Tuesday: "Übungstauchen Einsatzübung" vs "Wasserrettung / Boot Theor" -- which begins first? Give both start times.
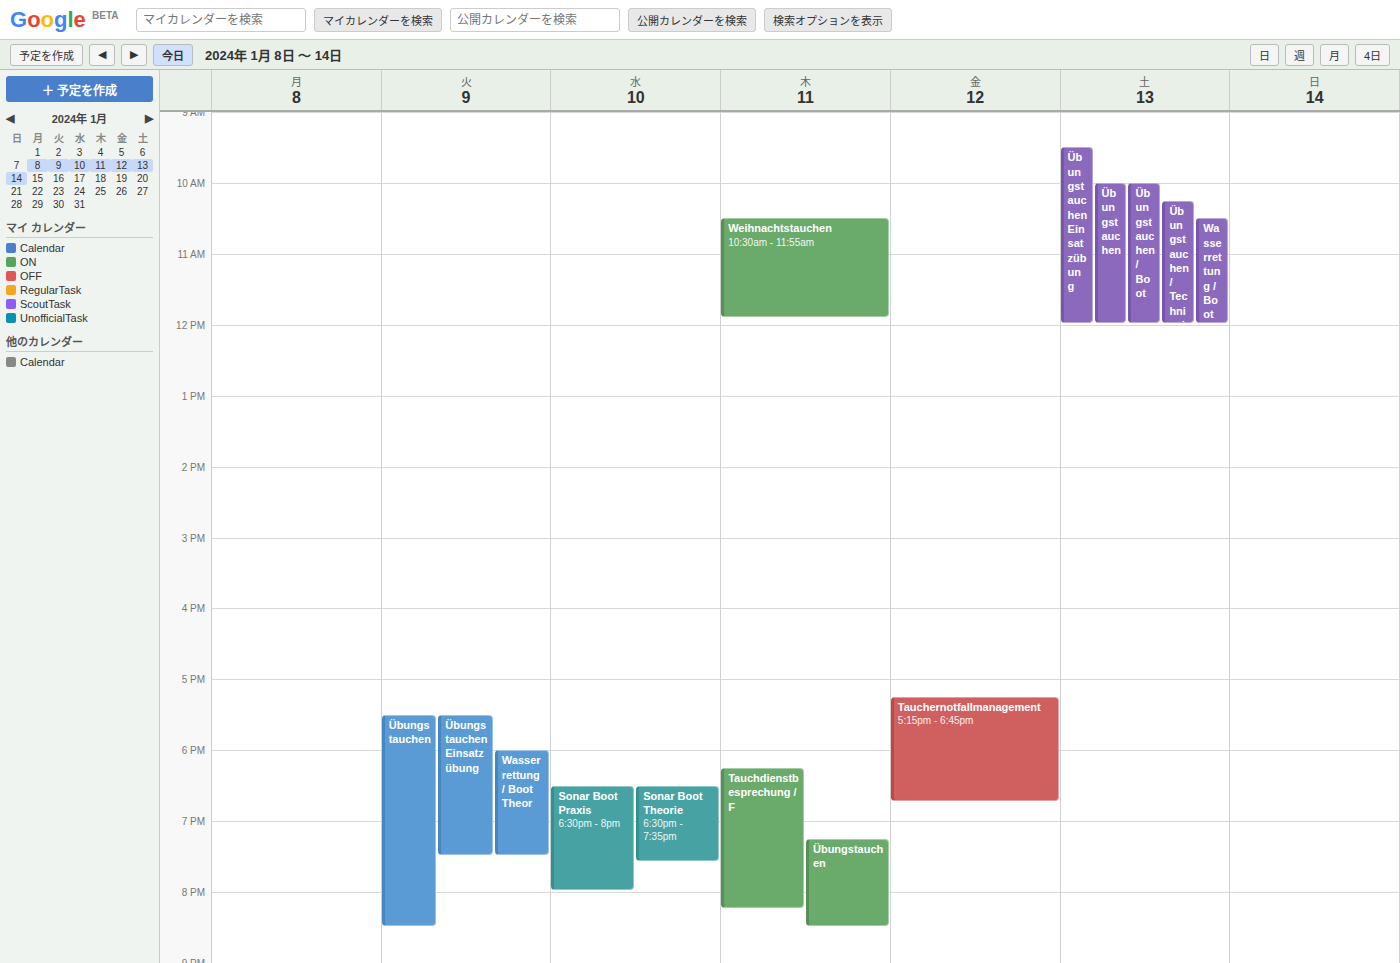
"Übungstauchen Einsatzübung" 5:30 PM; "Wasserrettung / Boot Theor" 6:00 PM.